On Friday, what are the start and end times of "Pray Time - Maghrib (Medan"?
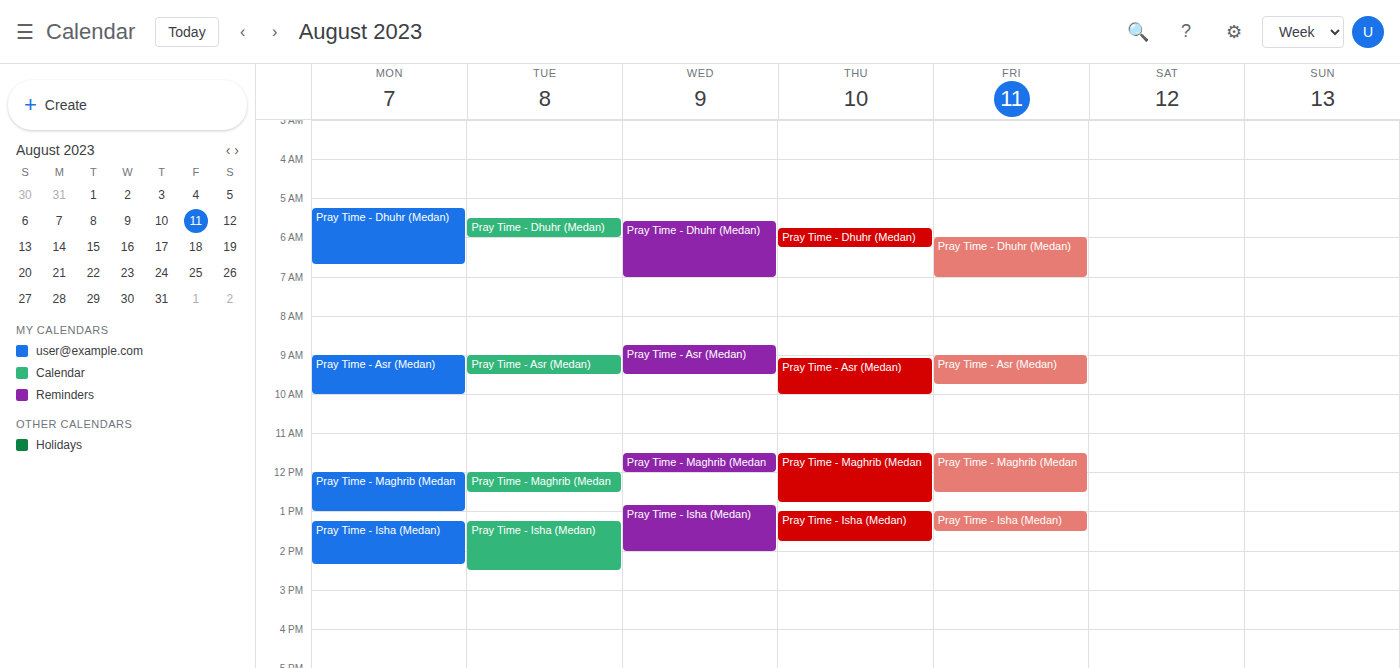
11:30 AM to 12:30 PM